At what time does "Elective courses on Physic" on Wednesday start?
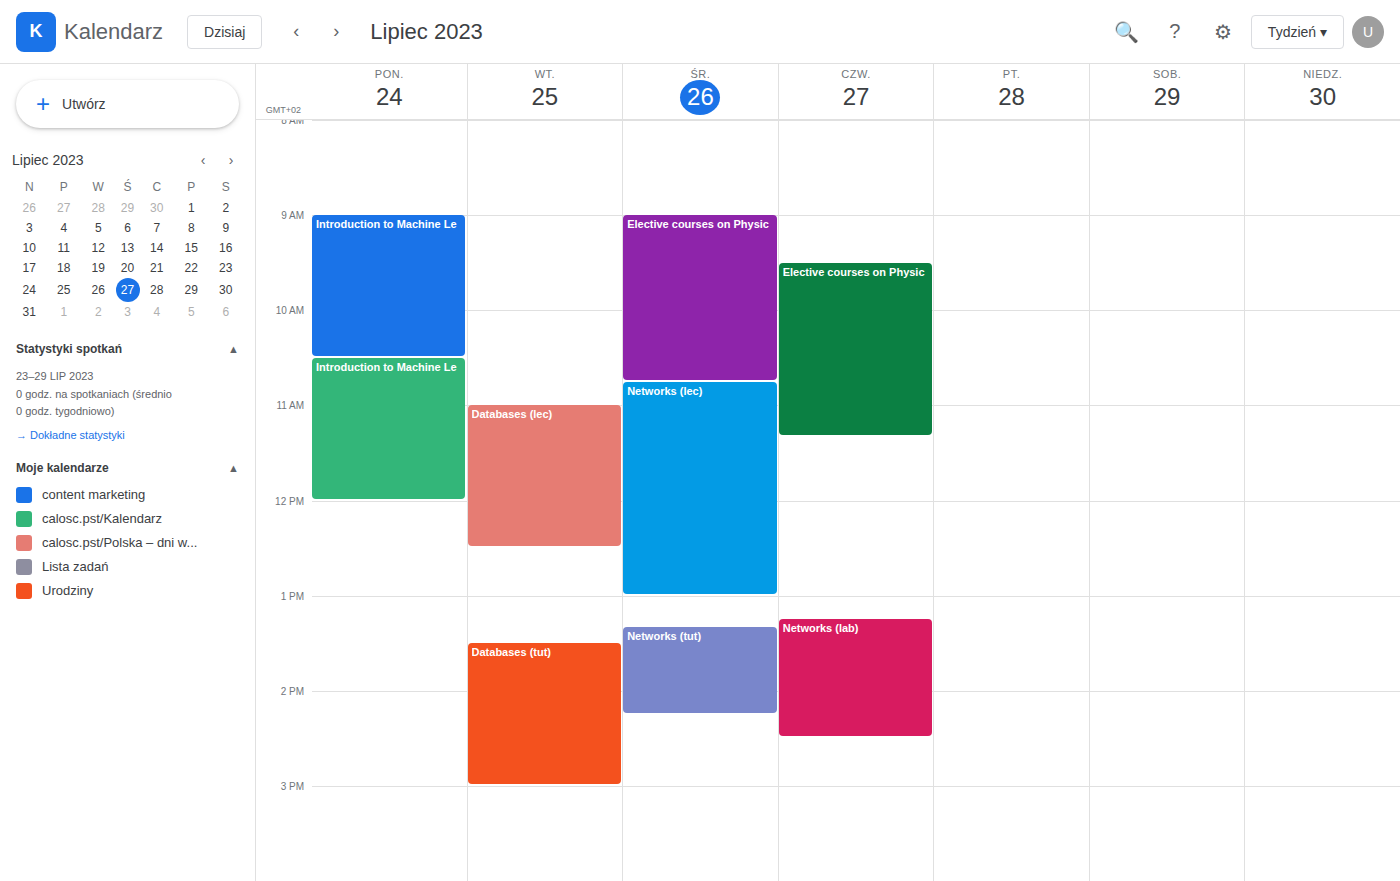
9:00 AM